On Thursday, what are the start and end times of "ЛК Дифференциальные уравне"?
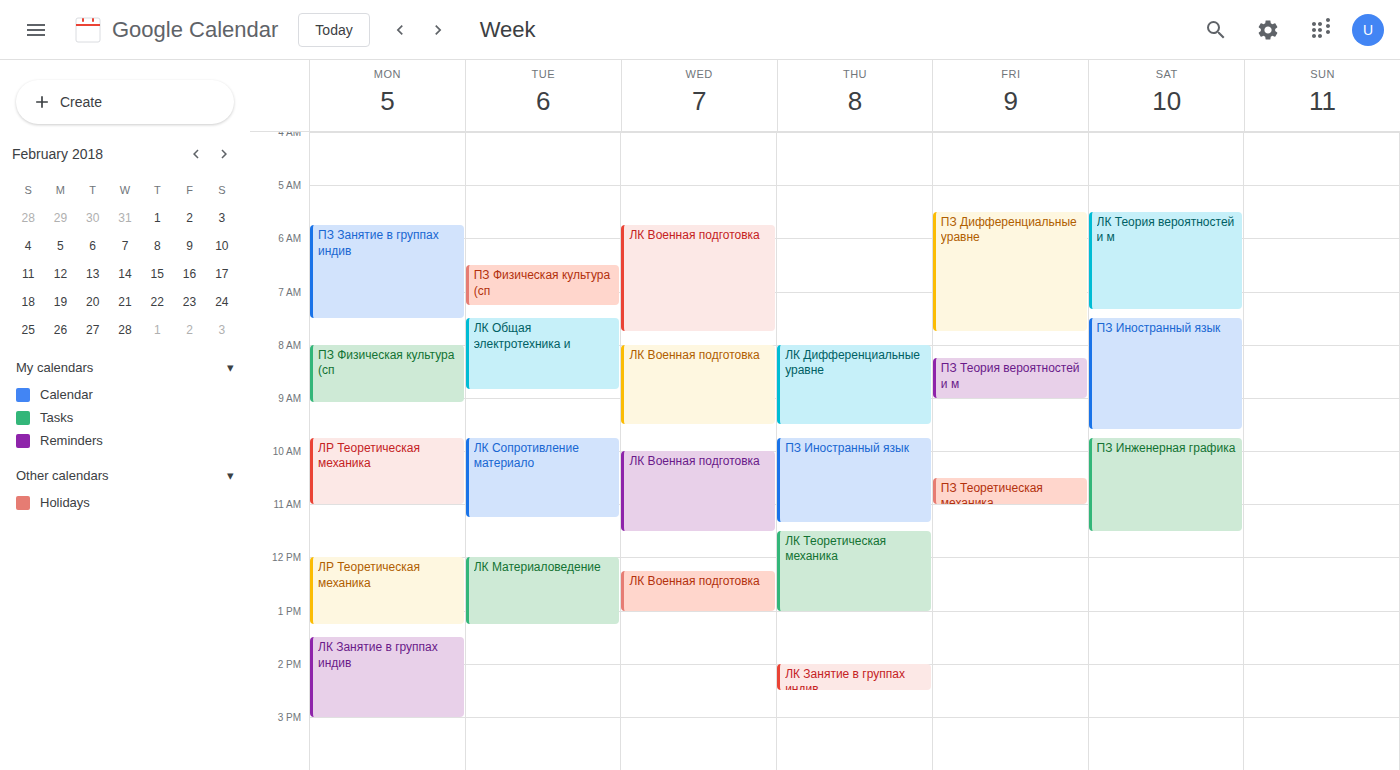
8:00 AM to 9:30 AM